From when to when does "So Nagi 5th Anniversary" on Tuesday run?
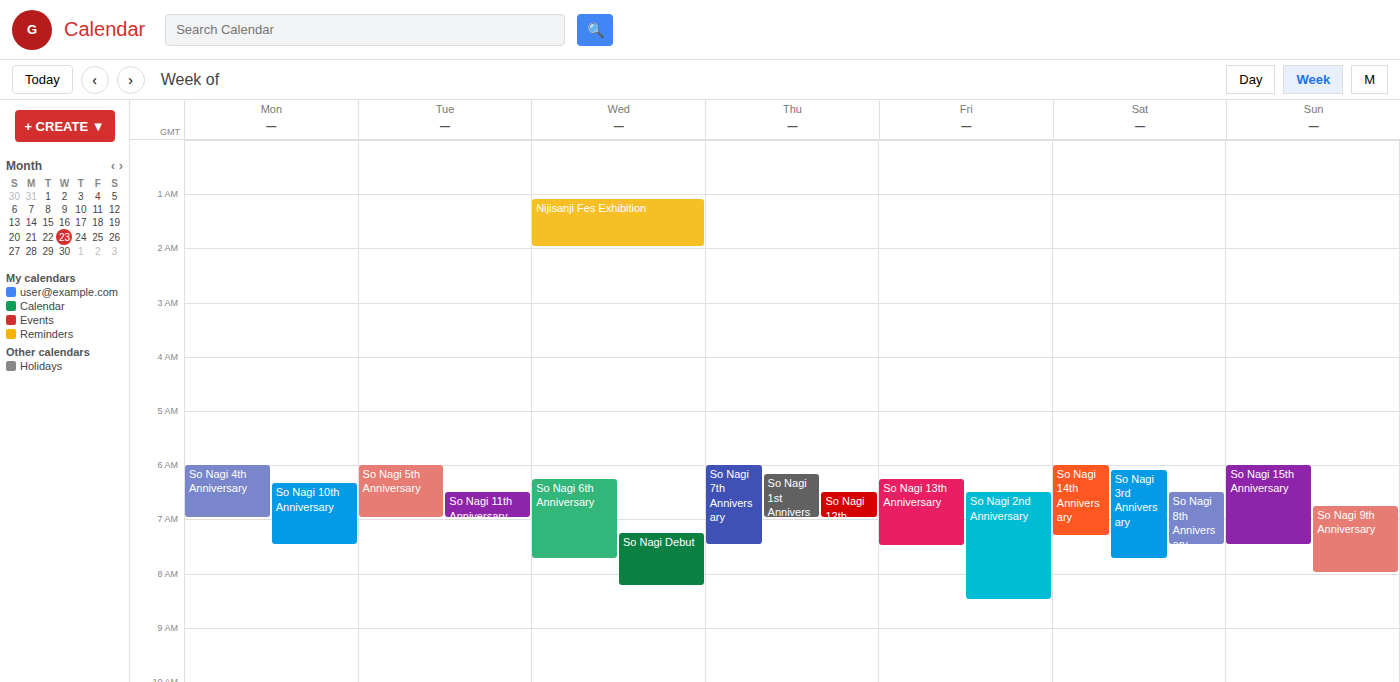
6:00 AM to 7:00 AM